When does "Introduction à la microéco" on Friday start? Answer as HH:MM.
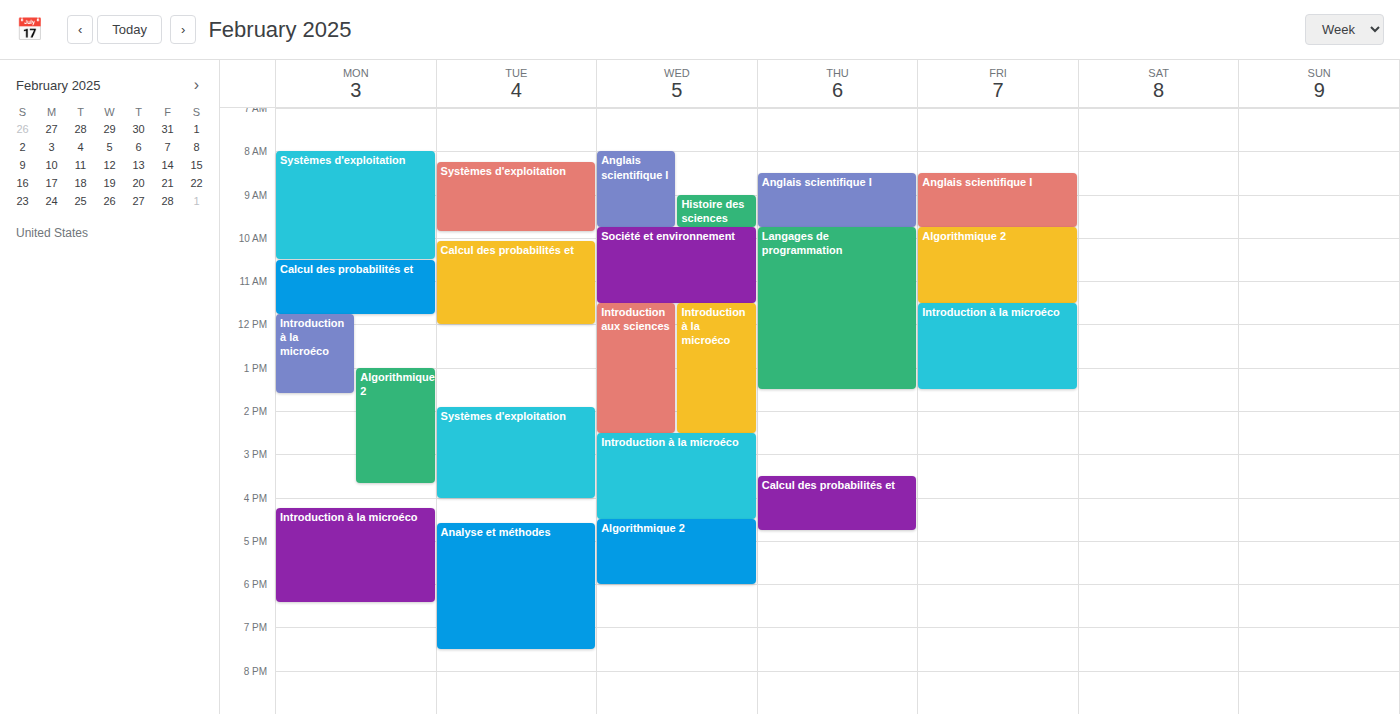
11:30